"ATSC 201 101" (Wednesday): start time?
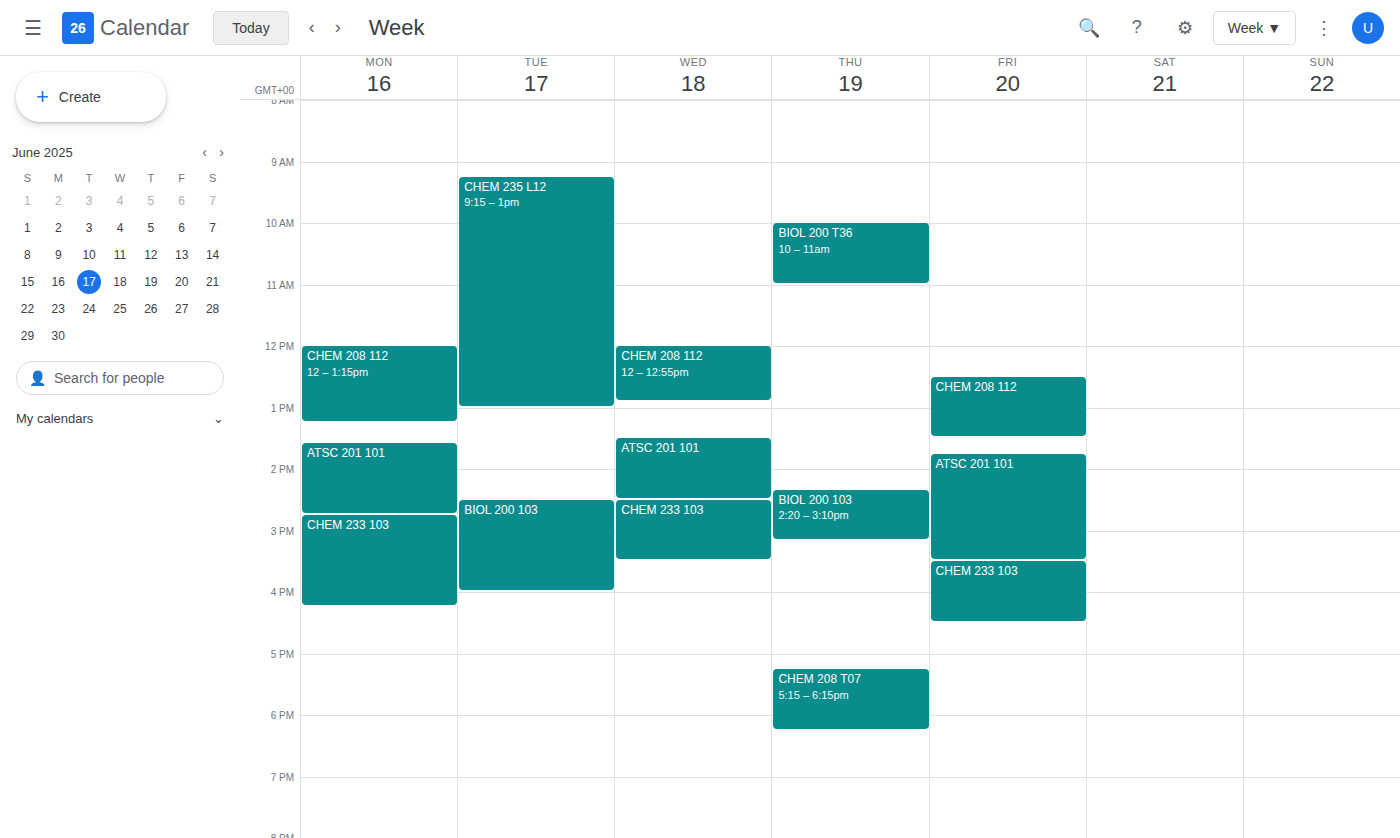
1:30 PM